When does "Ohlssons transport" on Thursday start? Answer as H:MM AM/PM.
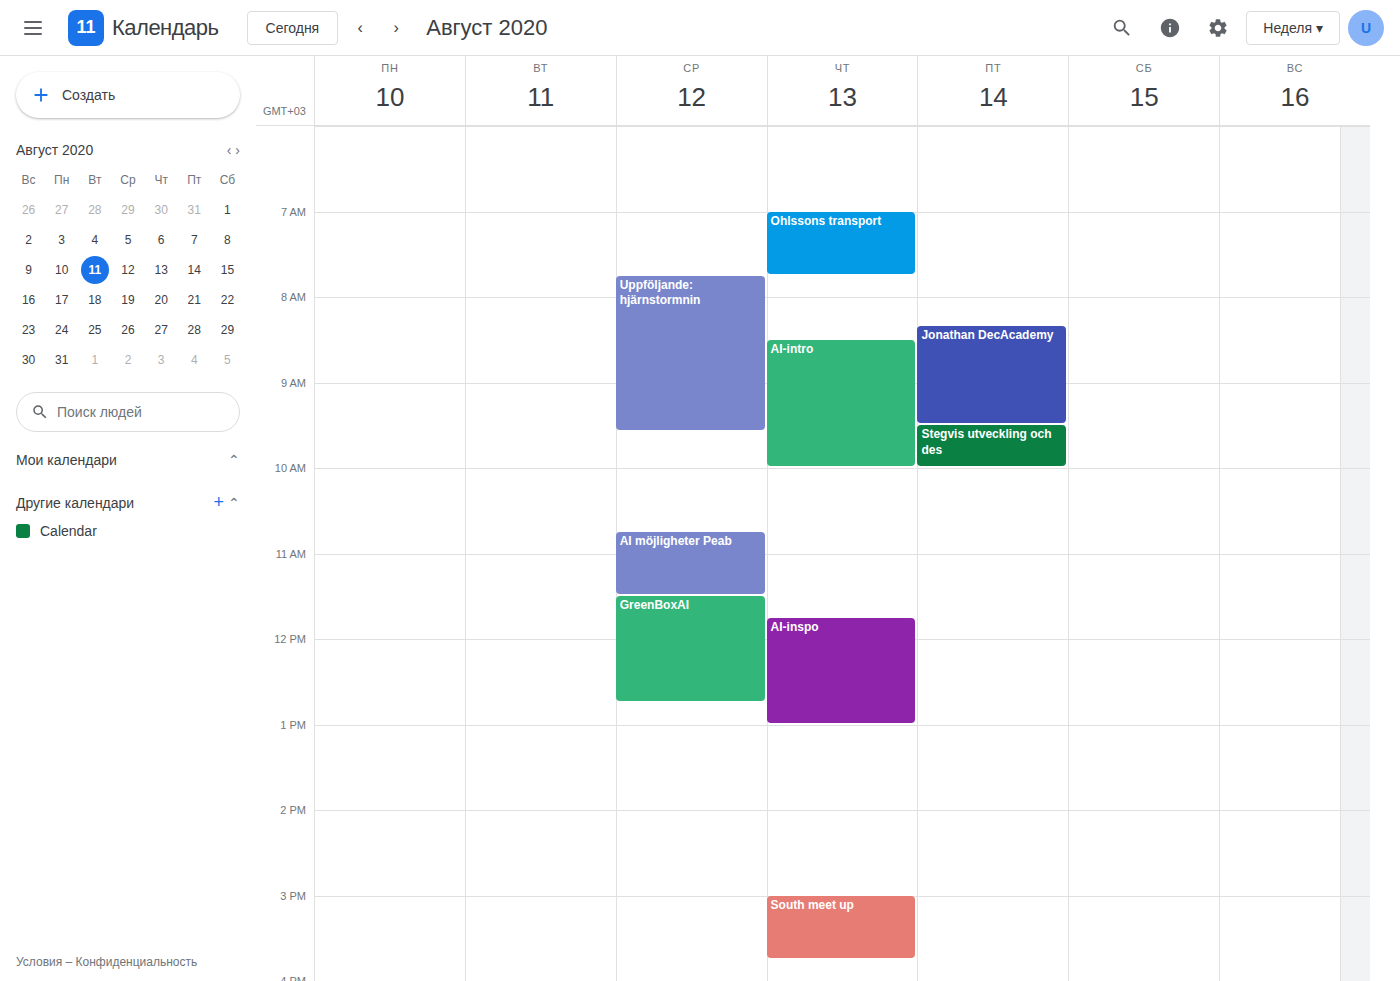
7:00 AM